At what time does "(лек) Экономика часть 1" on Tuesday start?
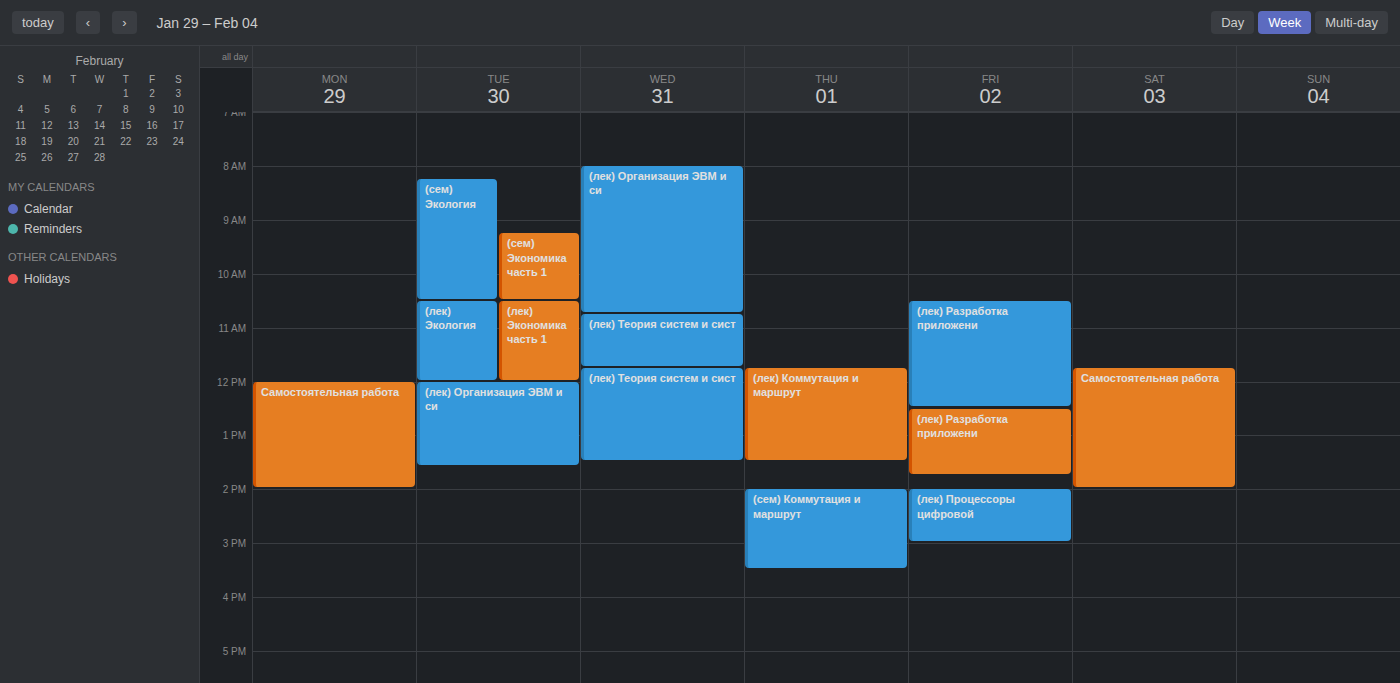
10:30 AM